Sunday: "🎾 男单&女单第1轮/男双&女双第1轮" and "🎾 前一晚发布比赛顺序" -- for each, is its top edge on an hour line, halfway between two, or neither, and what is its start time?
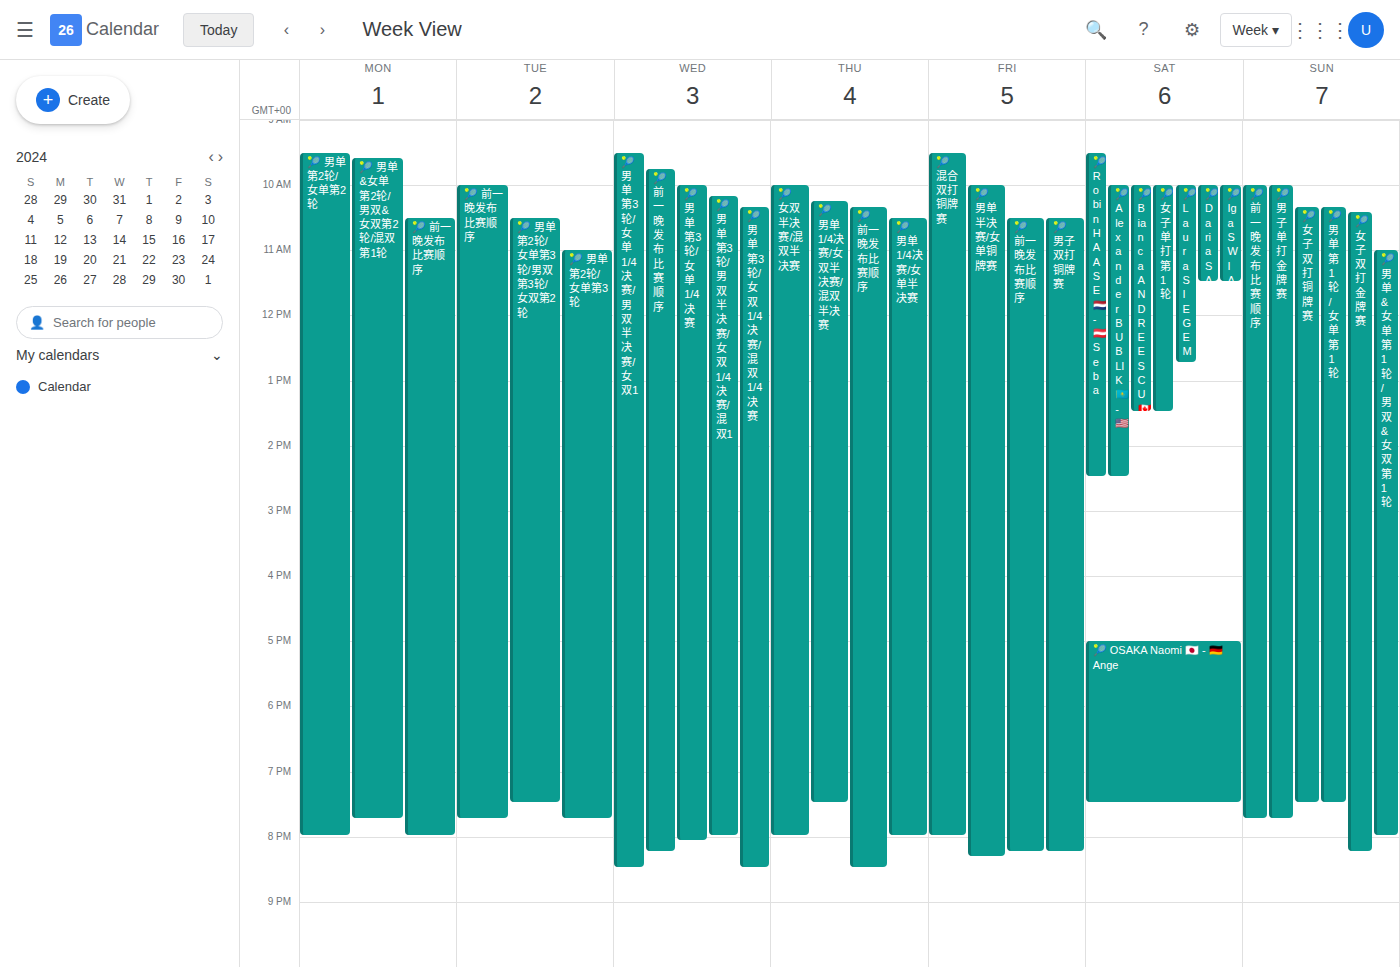
"🎾 男单&女单第1轮/男双&女双第1轮": 11:00 AM, exactly on the 11 AM line. "🎾 前一晚发布比赛顺序": 10:00 AM, exactly on the 10 AM line.